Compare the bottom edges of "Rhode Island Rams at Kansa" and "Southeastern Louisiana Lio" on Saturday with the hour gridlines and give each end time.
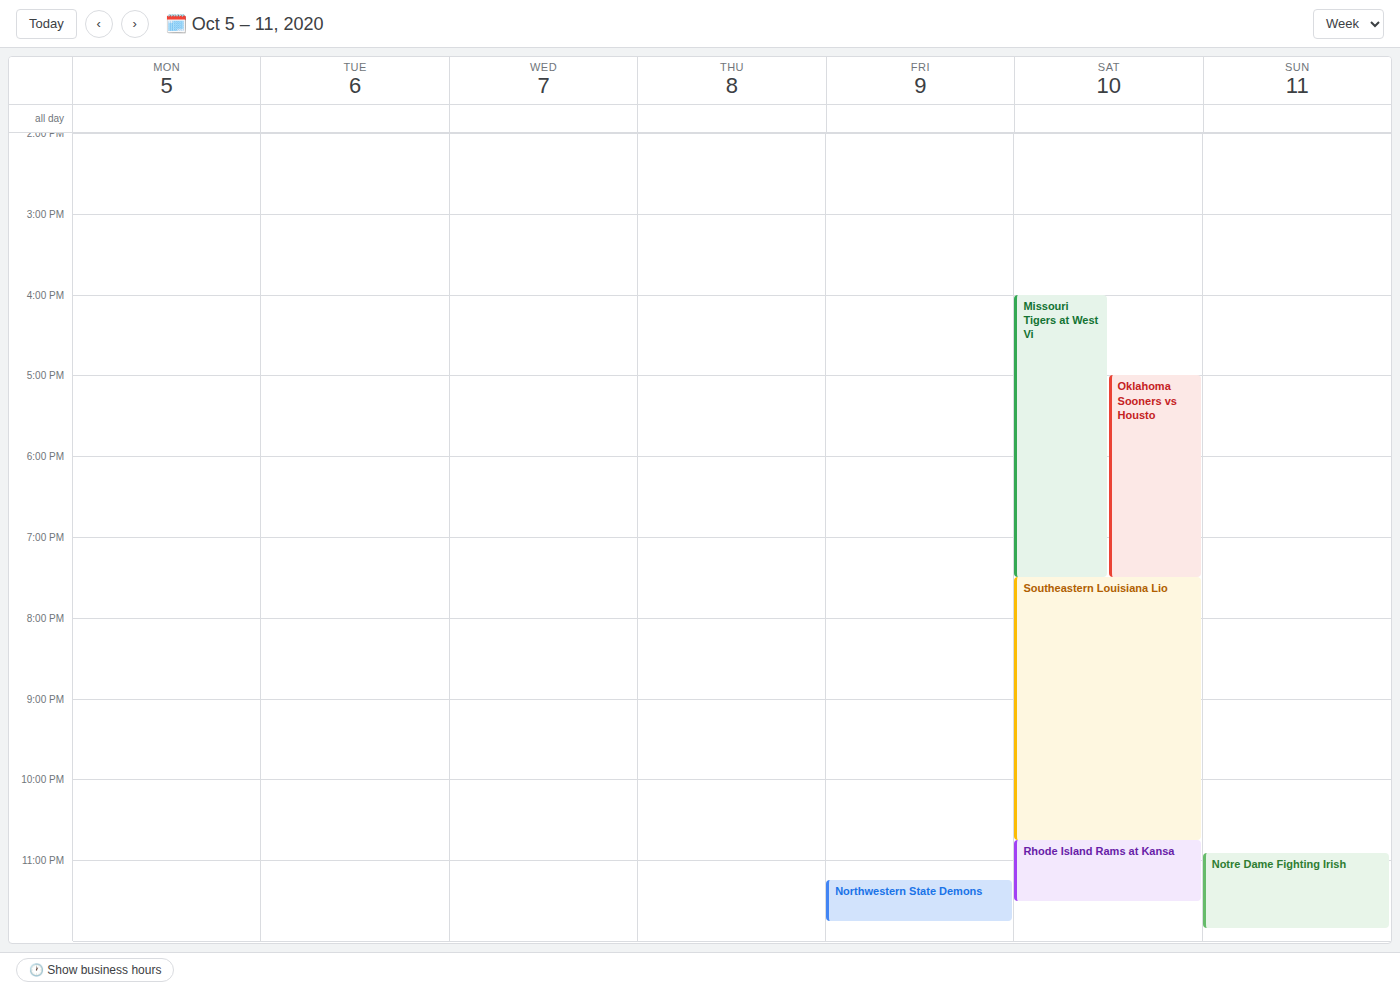
"Rhode Island Rams at Kansa": 11:30 PM, halfway between the 11 PM and 12 AM lines. "Southeastern Louisiana Lio": 10:45 PM, neither: three quarters of the way from the 10 PM line to the 11 PM line.